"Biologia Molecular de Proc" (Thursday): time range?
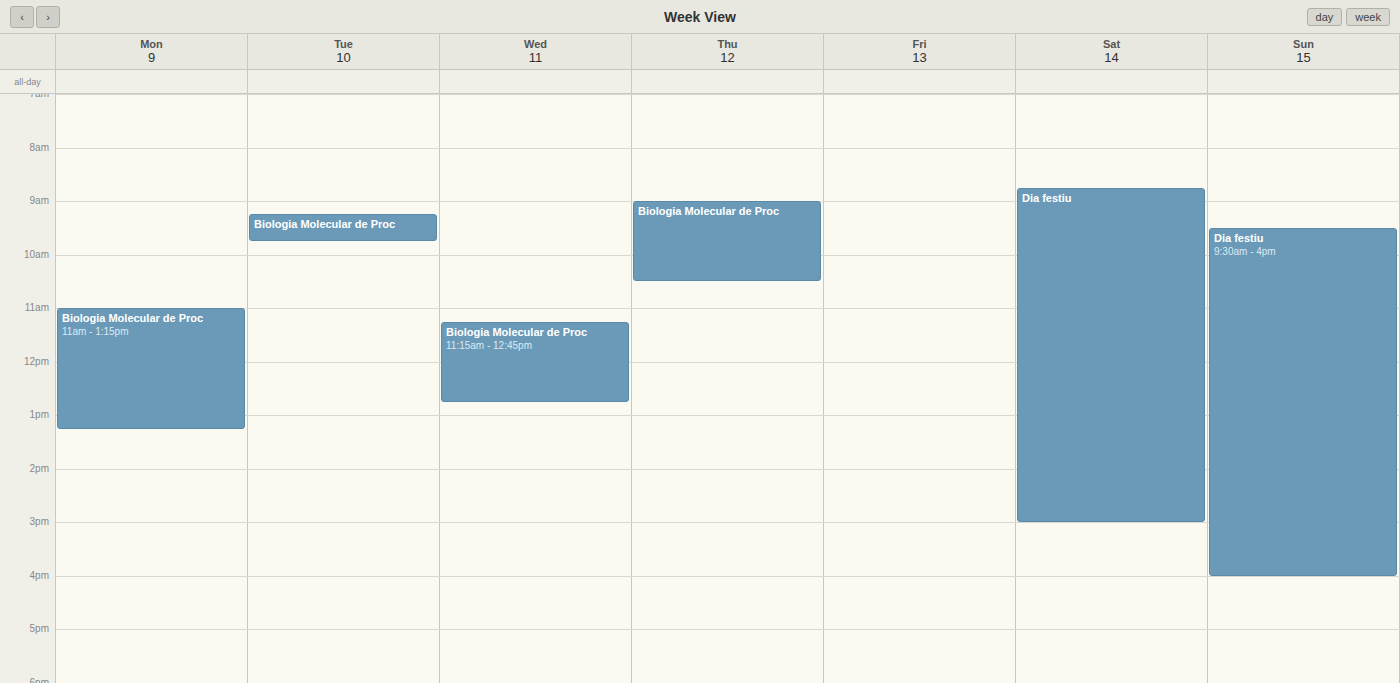
9:00 AM to 10:30 AM